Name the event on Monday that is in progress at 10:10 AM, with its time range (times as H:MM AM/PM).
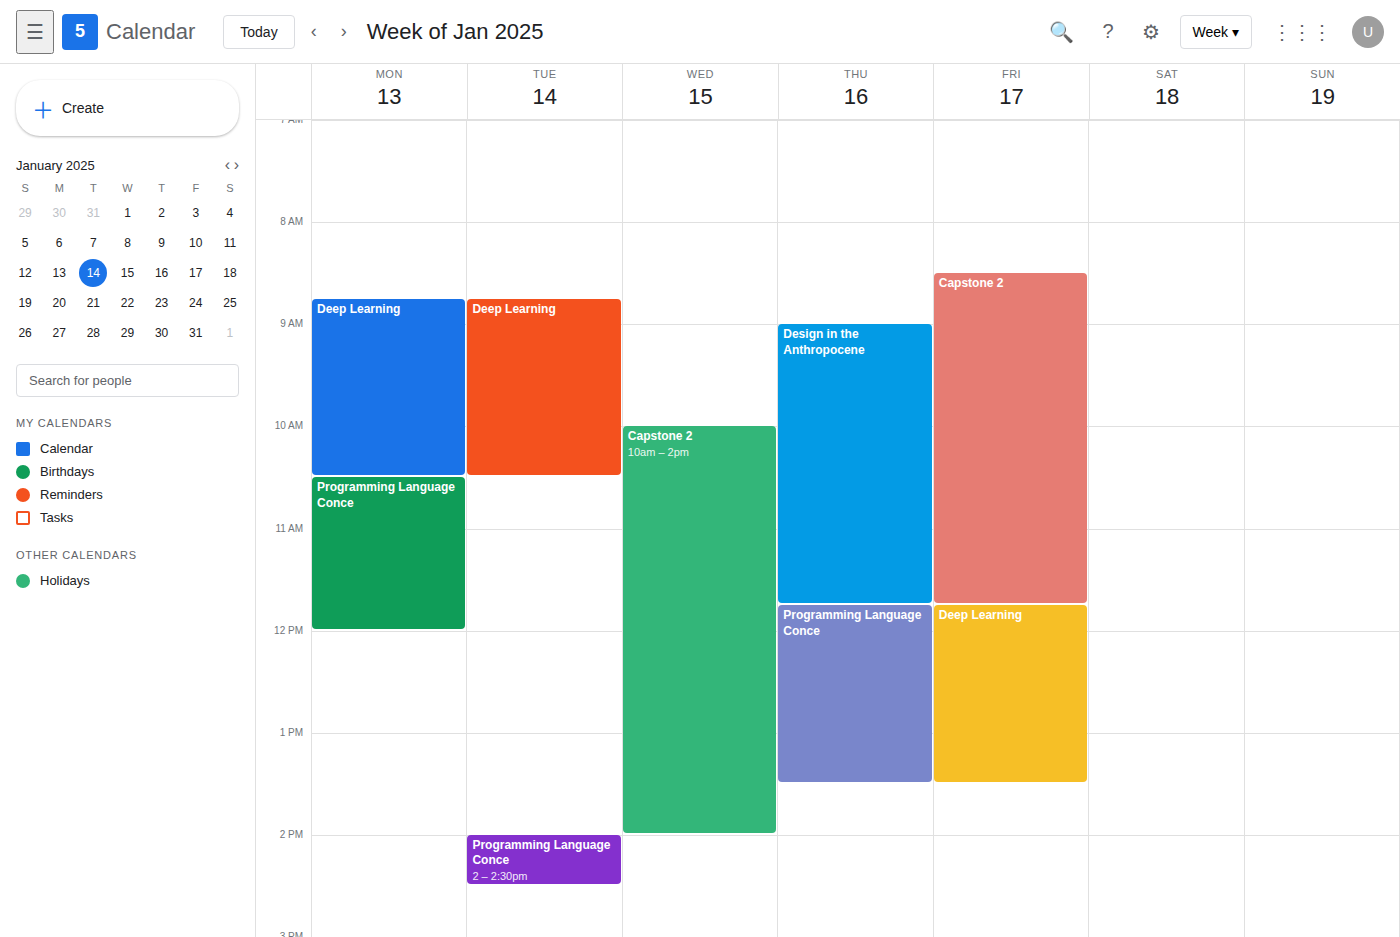
"Deep Learning", 8:45 AM to 10:30 AM